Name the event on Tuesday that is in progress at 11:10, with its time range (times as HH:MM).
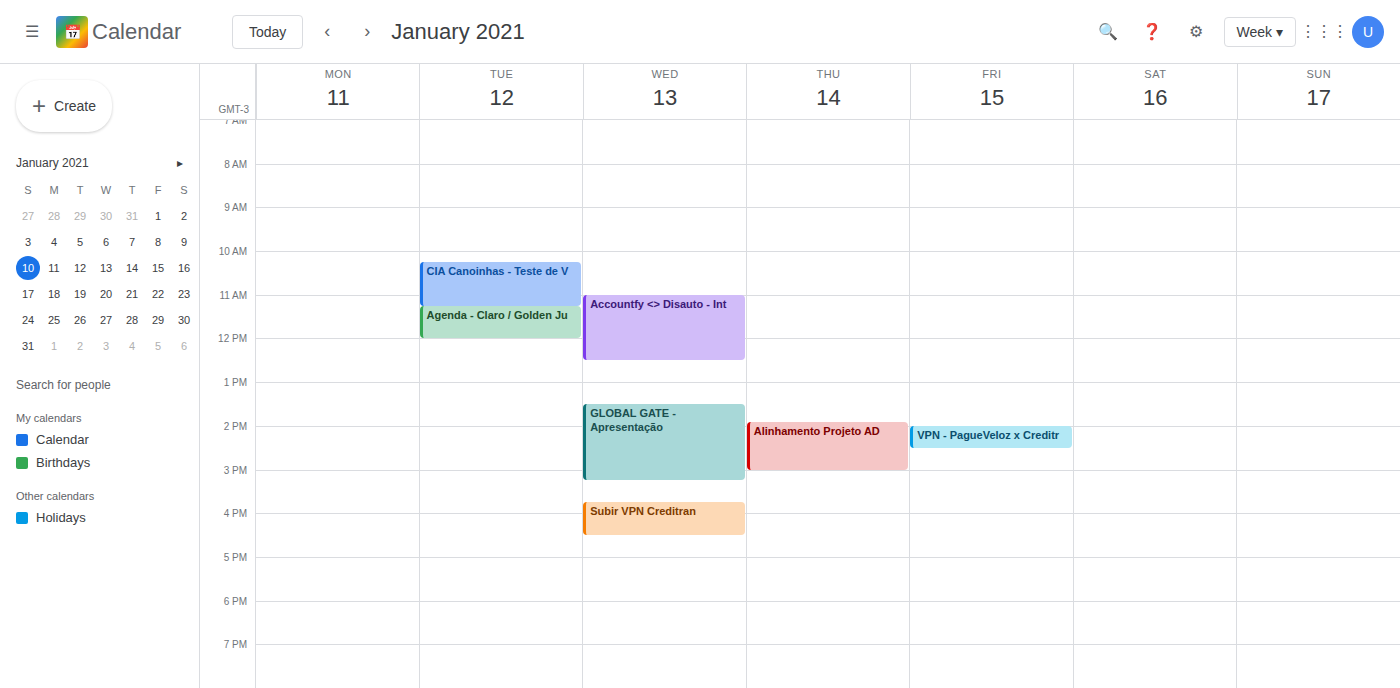
"CIA Canoinhas - Teste de V", 10:15 to 11:15